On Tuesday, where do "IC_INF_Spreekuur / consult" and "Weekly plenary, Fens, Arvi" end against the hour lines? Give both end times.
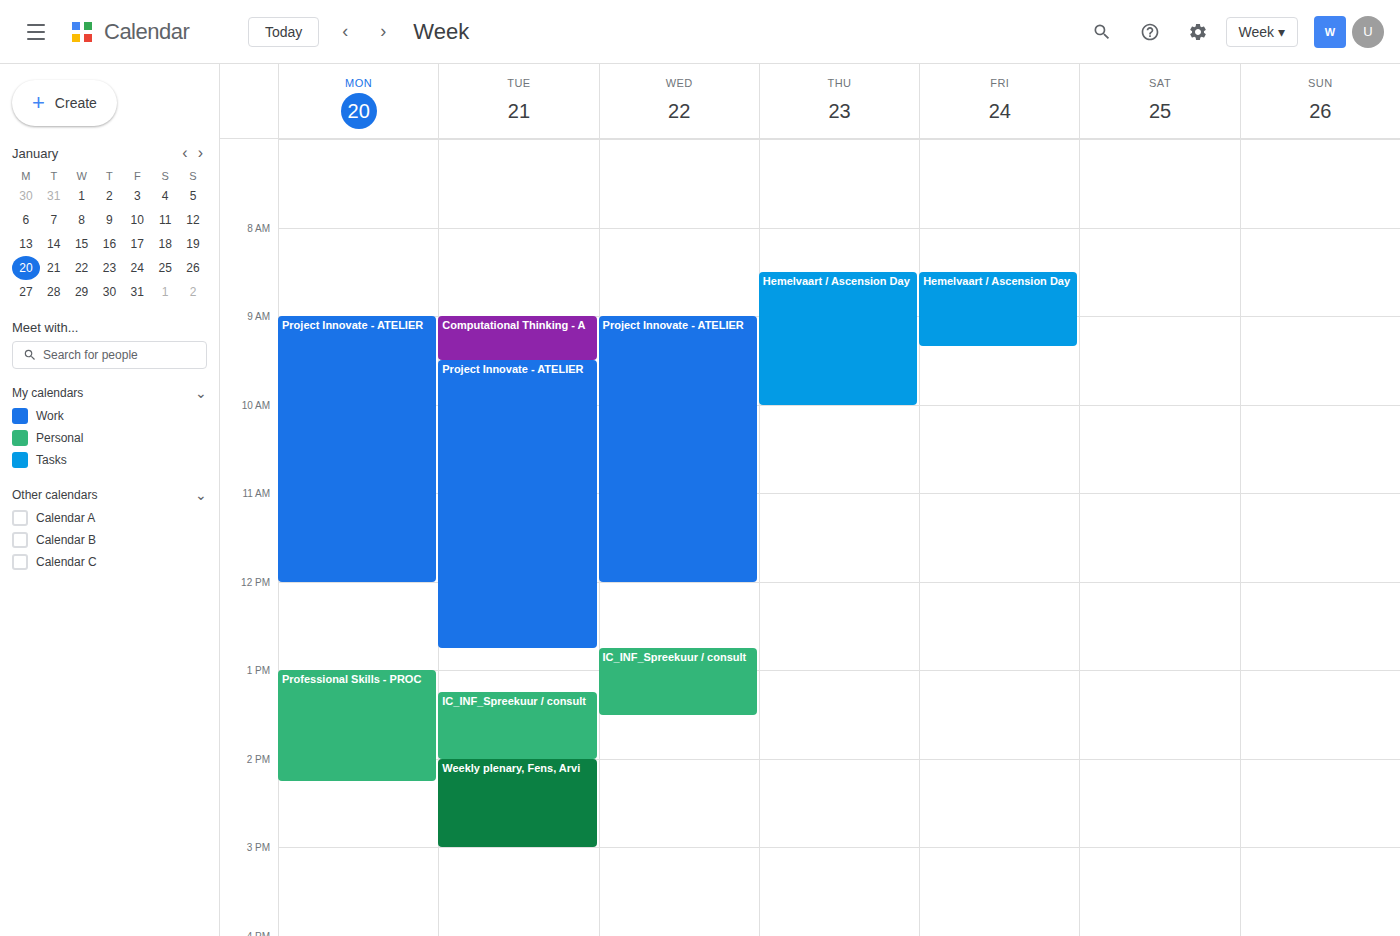
"IC_INF_Spreekuur / consult": 2:00 PM, exactly on the 2 PM line. "Weekly plenary, Fens, Arvi": 3:00 PM, exactly on the 3 PM line.